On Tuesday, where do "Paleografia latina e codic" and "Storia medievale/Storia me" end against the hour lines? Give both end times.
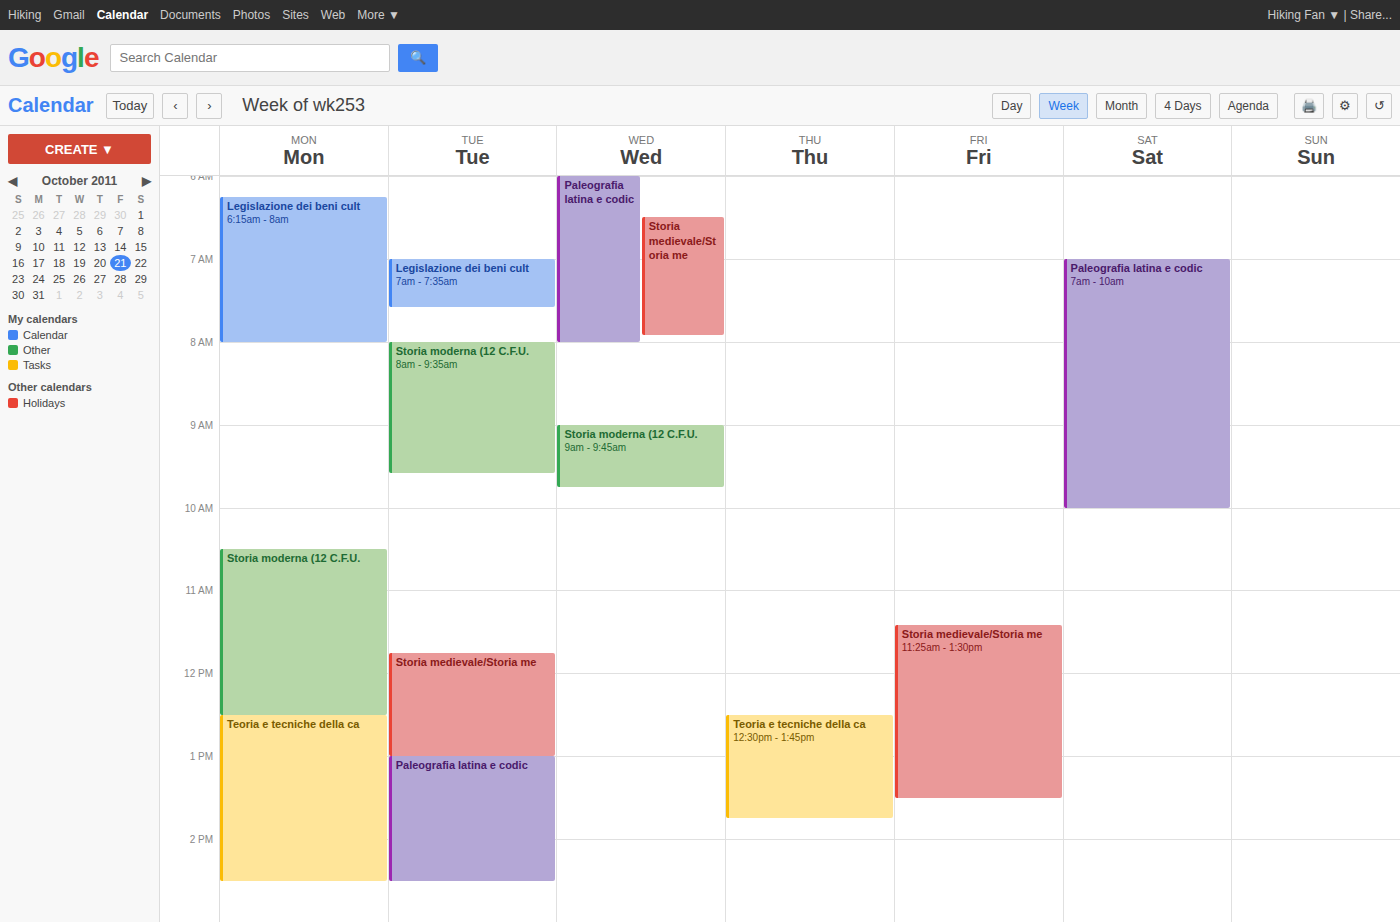
"Paleografia latina e codic": 14:30, halfway between the 14:00 and 15:00 lines. "Storia medievale/Storia me": 13:00, exactly on the 13:00 line.